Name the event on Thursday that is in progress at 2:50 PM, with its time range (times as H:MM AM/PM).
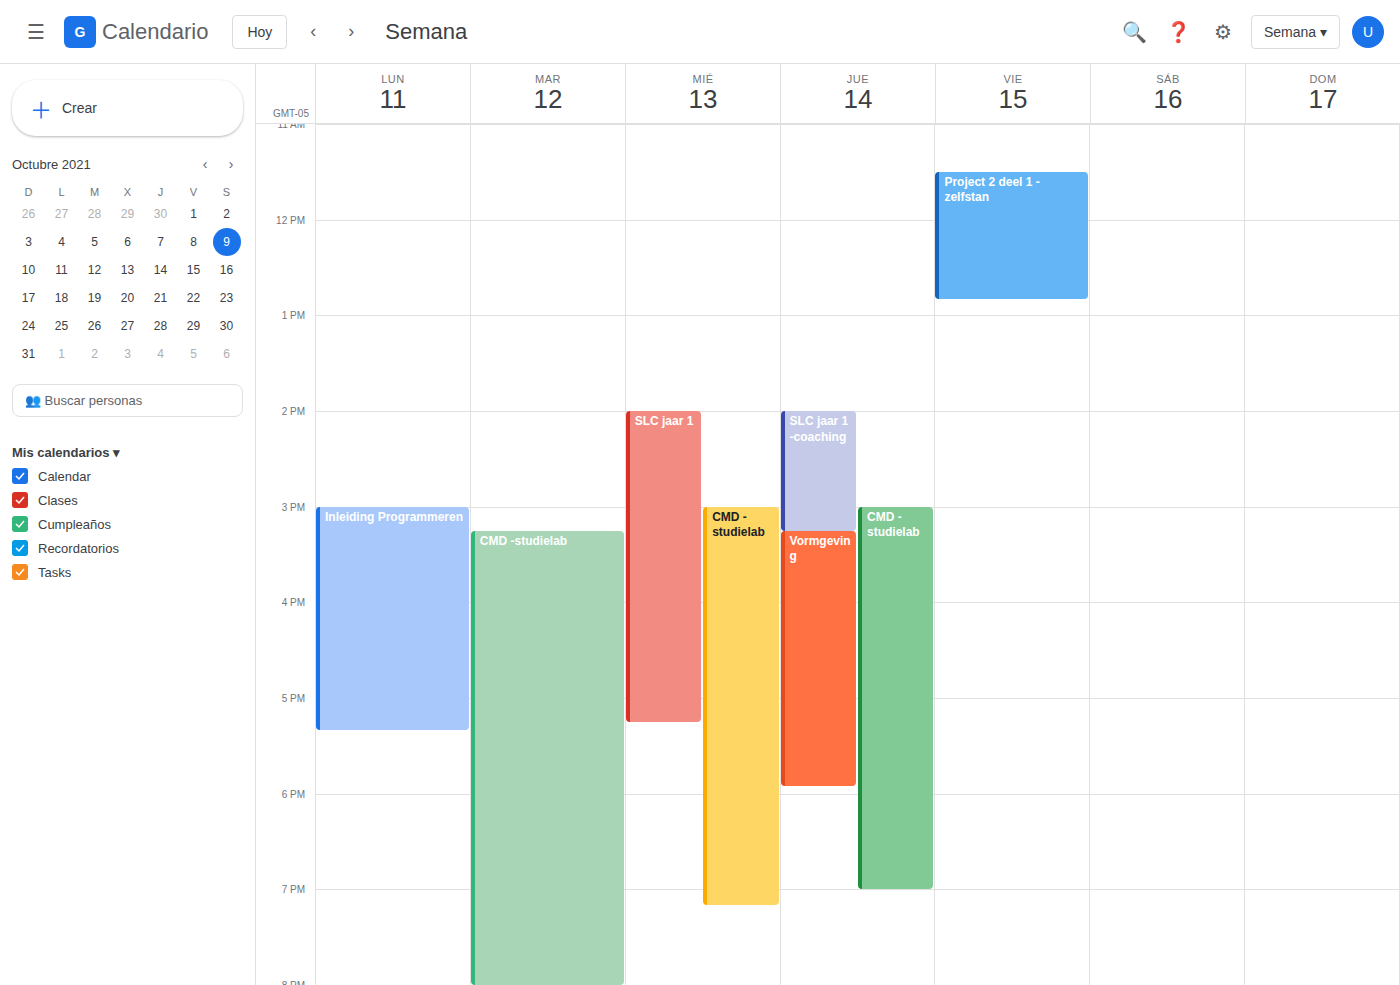
"SLC jaar 1 -coaching", 2:00 PM to 3:15 PM